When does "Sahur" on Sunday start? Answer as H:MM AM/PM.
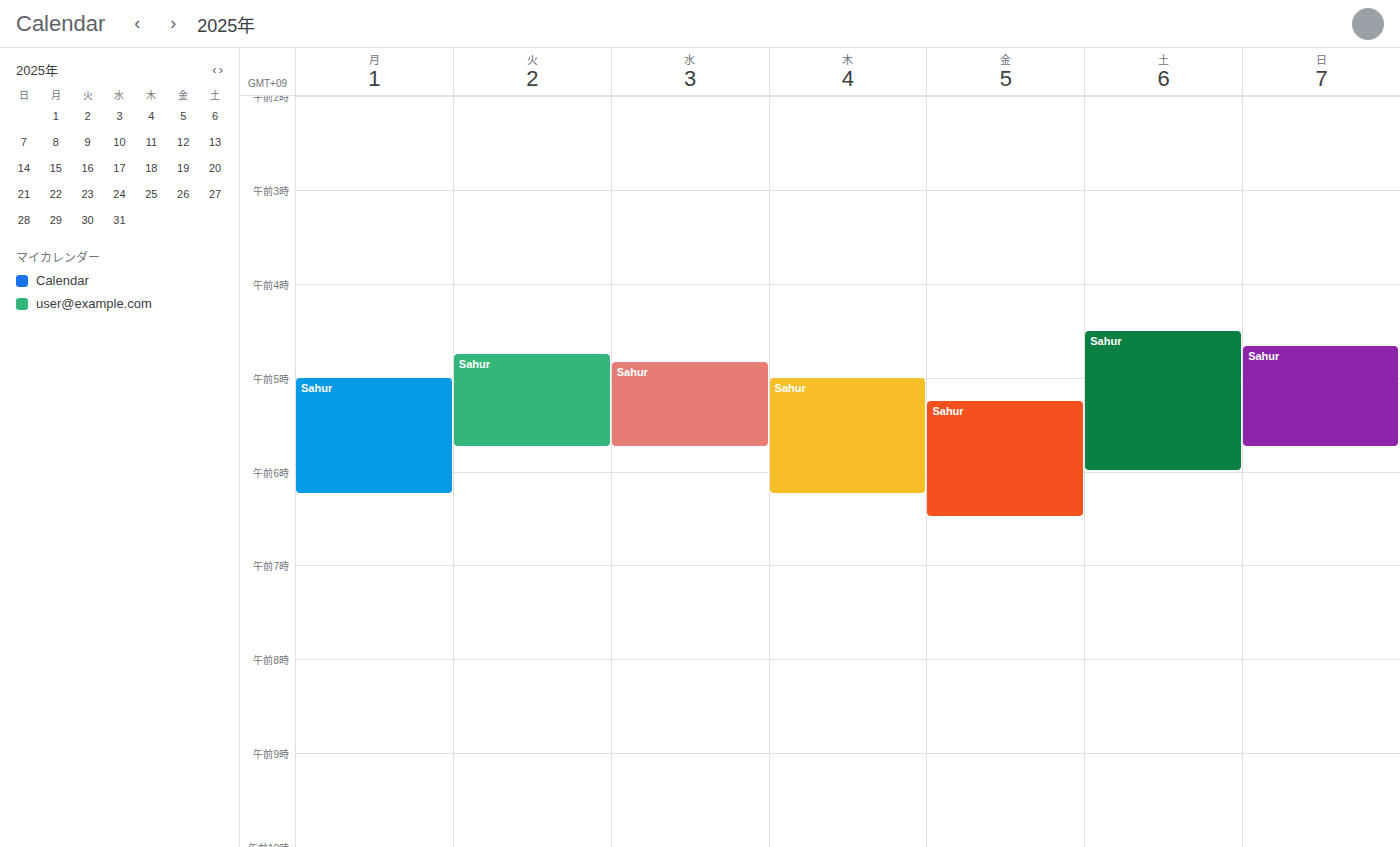
4:40 AM